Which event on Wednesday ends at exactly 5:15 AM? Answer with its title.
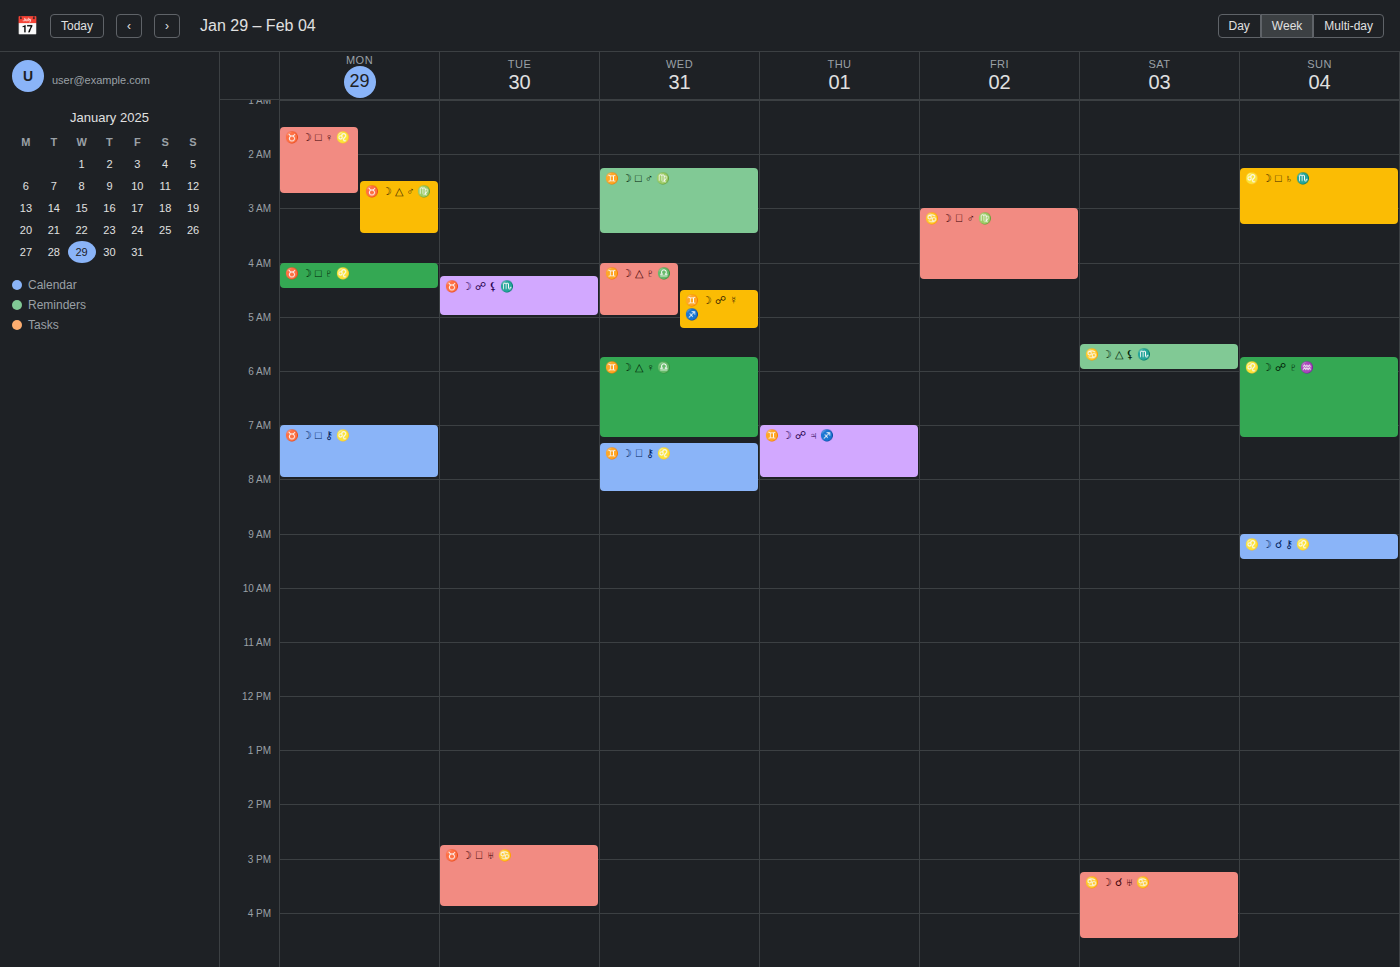
"♊️ ☽ ☍ ☿ ♐️"